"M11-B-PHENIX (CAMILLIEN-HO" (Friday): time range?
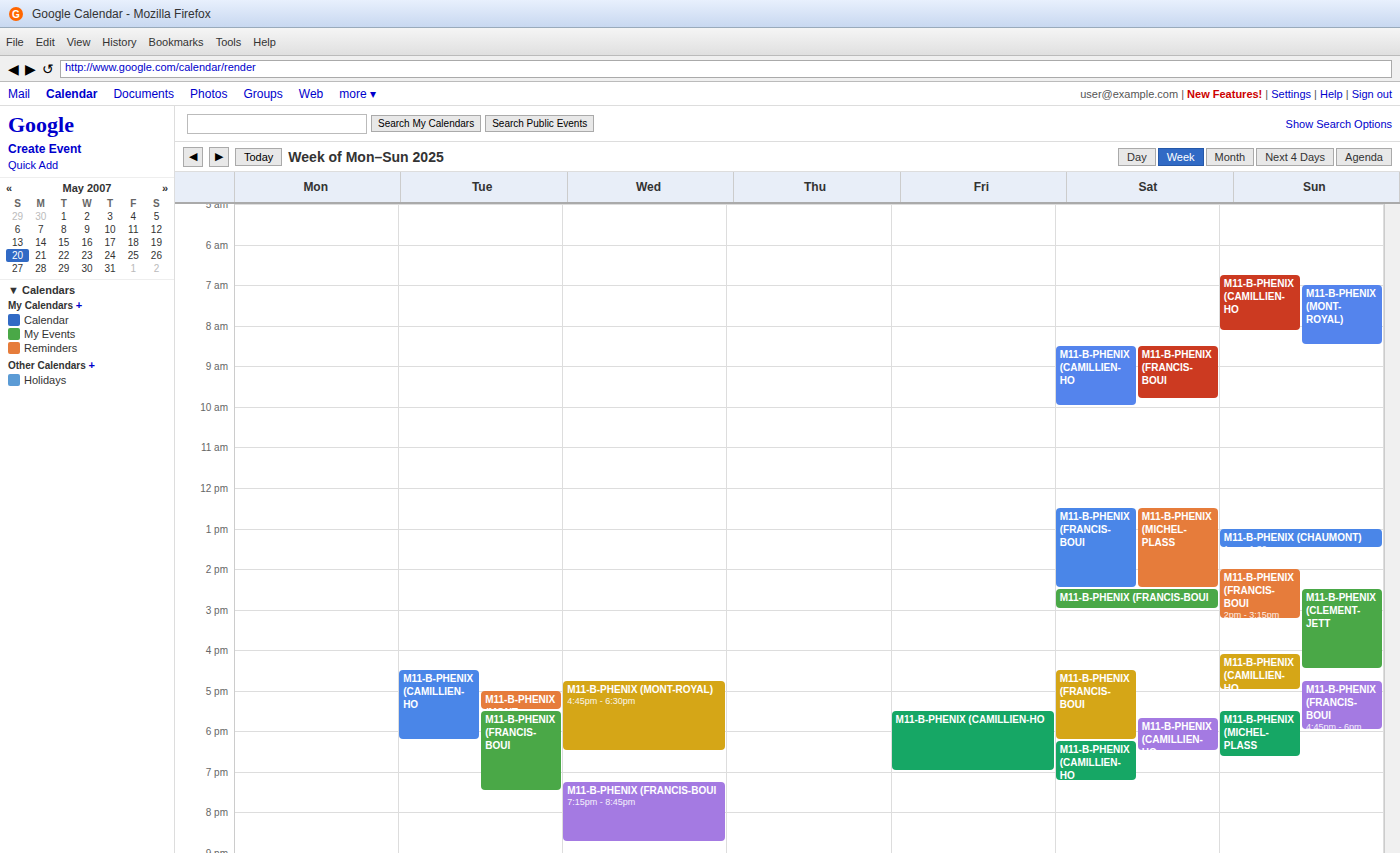
5:30 PM to 7:00 PM